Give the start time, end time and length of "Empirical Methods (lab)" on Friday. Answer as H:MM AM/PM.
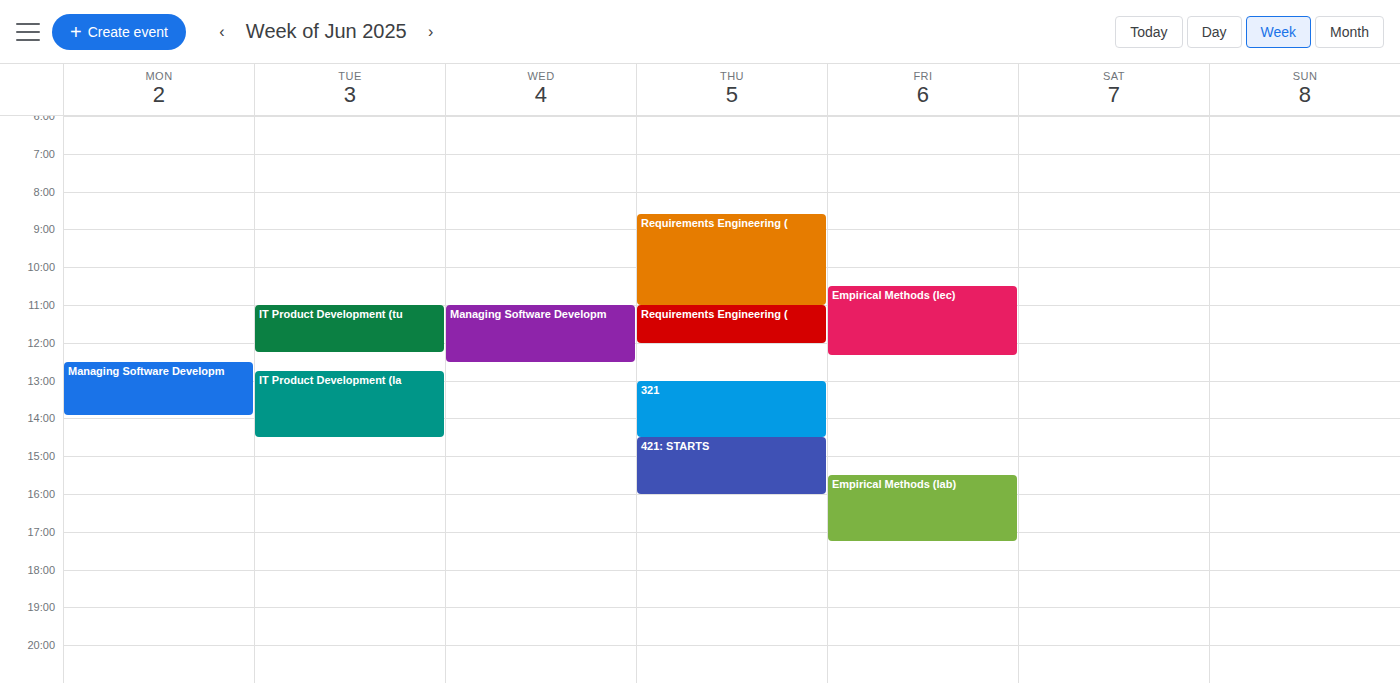
3:30 PM to 5:15 PM, 1 hour 45 minutes